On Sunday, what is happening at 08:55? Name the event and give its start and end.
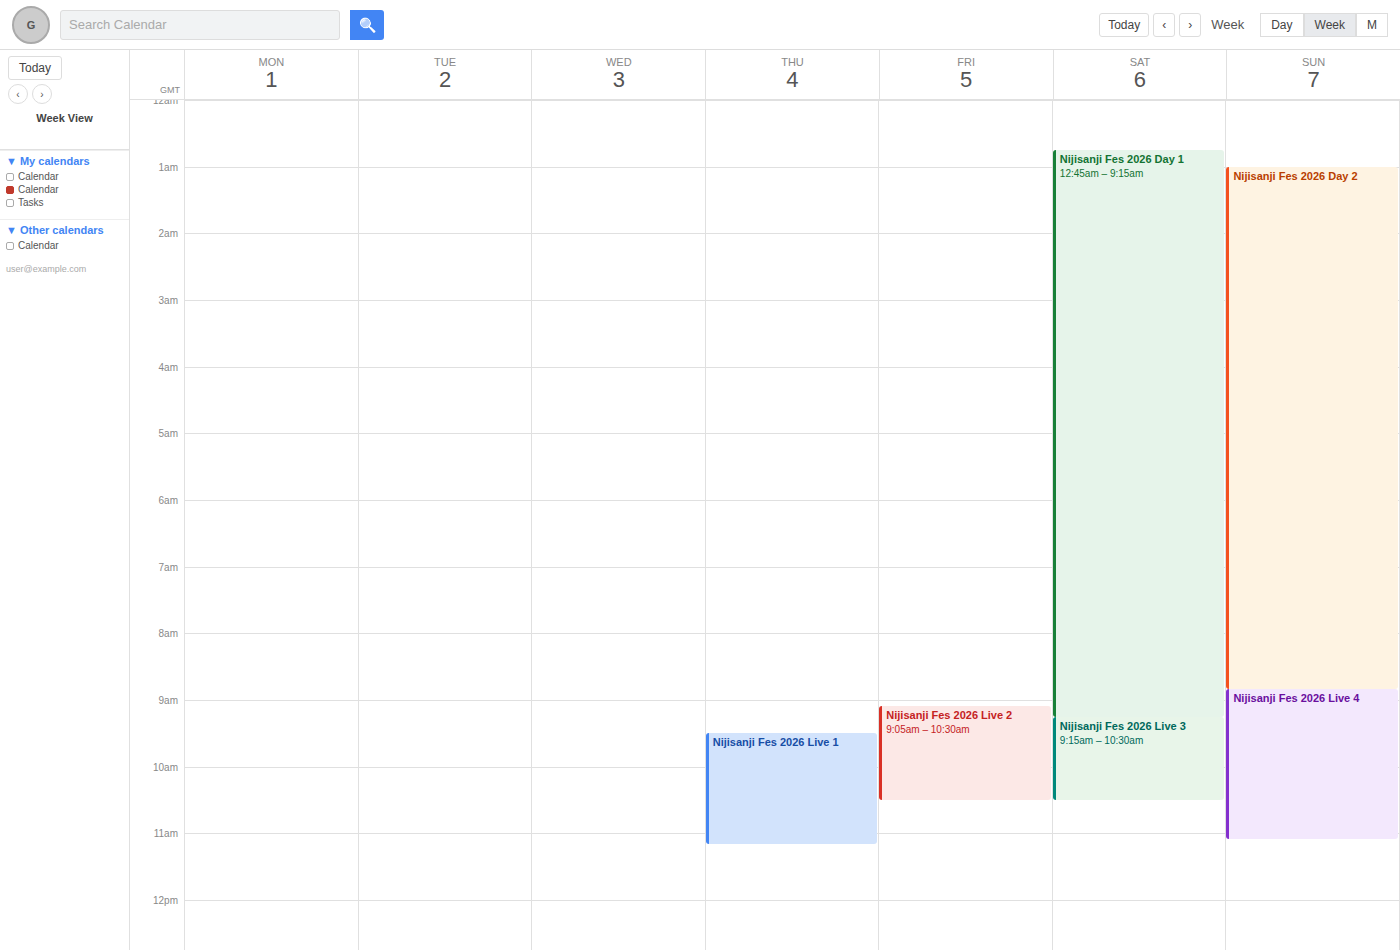
"Nijisanji Fes 2026 Live 4", 08:50 to 11:05